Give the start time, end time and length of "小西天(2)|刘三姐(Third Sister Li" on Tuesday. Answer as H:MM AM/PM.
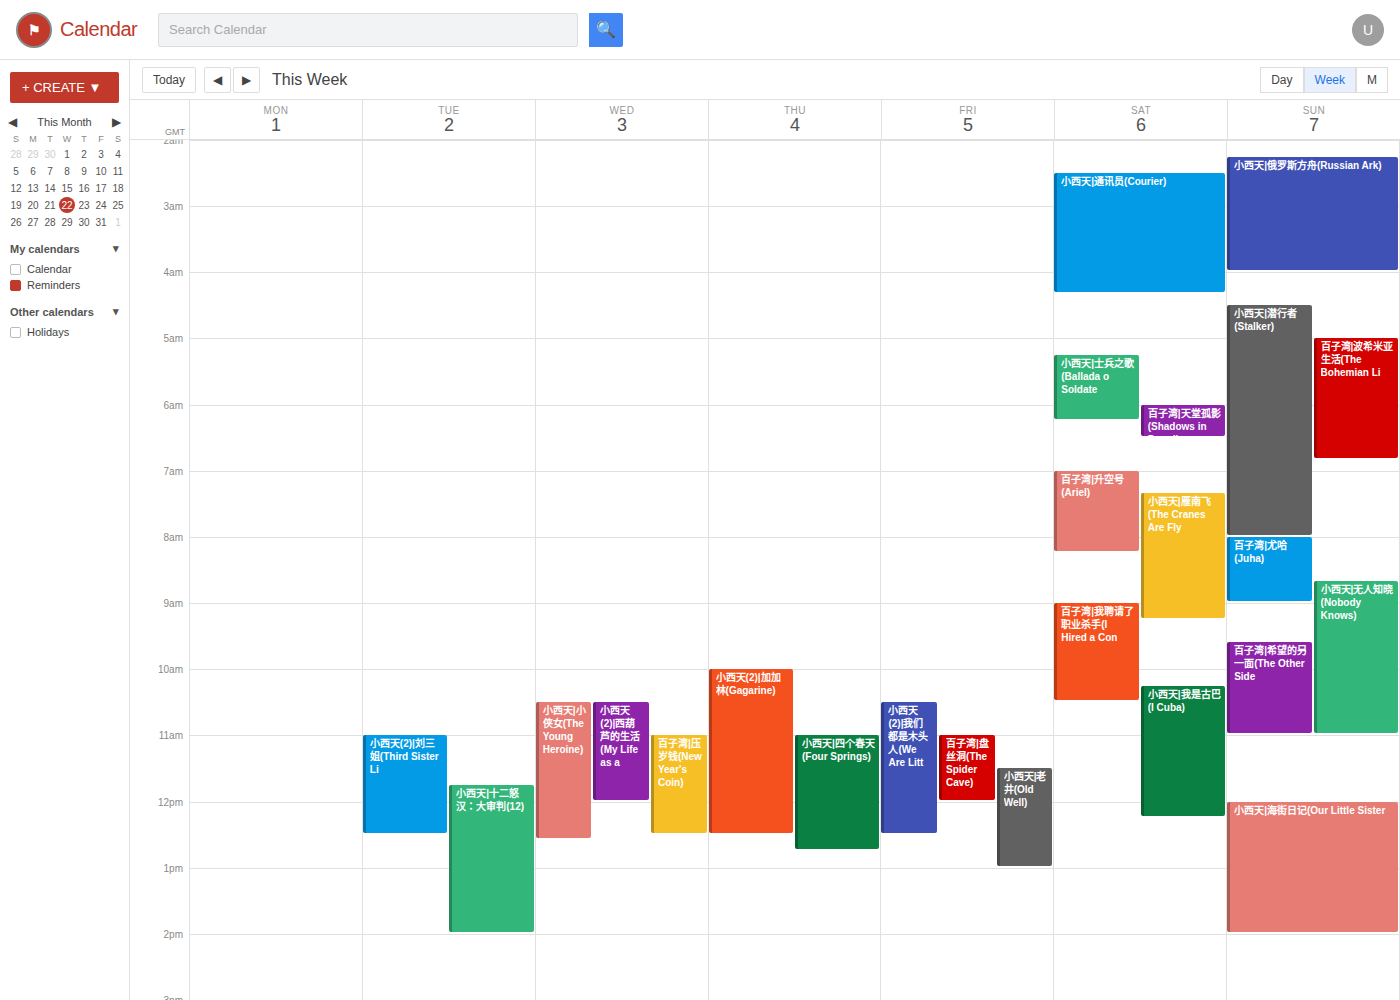
11:00 AM to 12:30 PM, 1 hour 30 minutes